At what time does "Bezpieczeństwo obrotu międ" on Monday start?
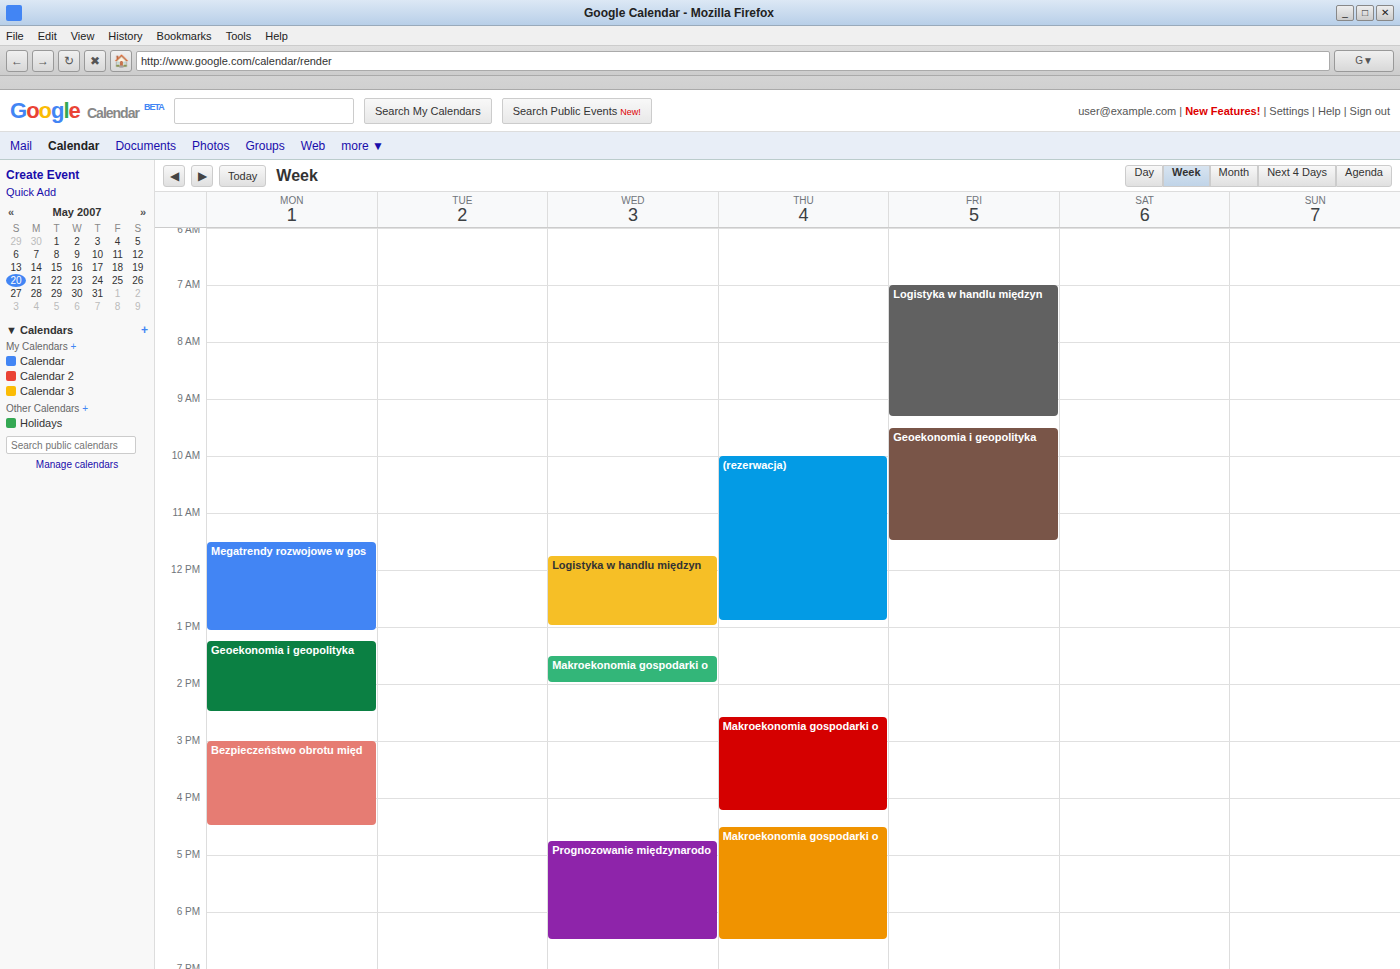
3:00 PM